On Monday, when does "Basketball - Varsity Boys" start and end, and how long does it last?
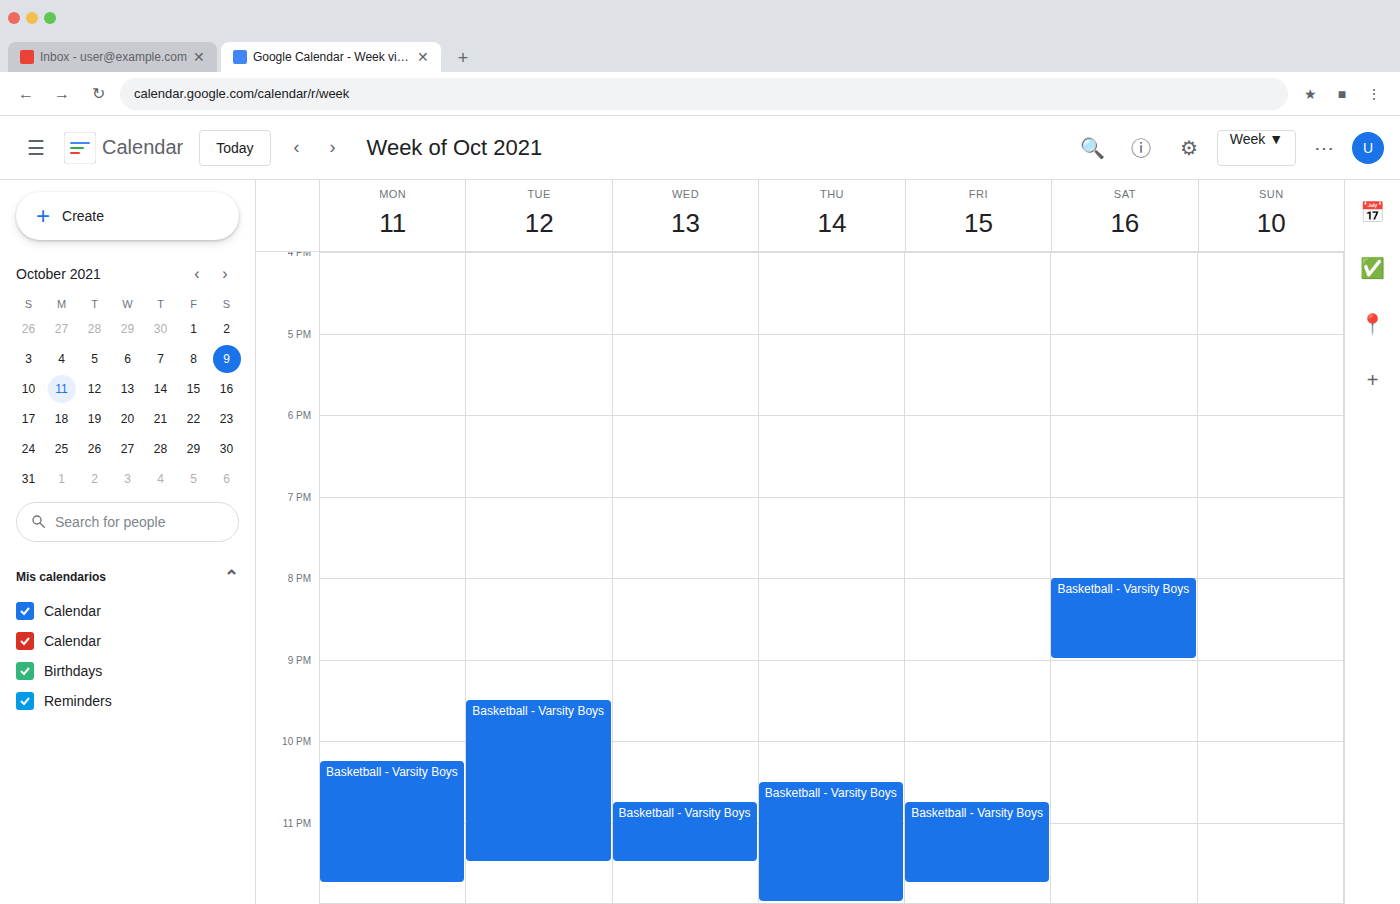
10:15 PM to 11:45 PM, 1 hour 30 minutes